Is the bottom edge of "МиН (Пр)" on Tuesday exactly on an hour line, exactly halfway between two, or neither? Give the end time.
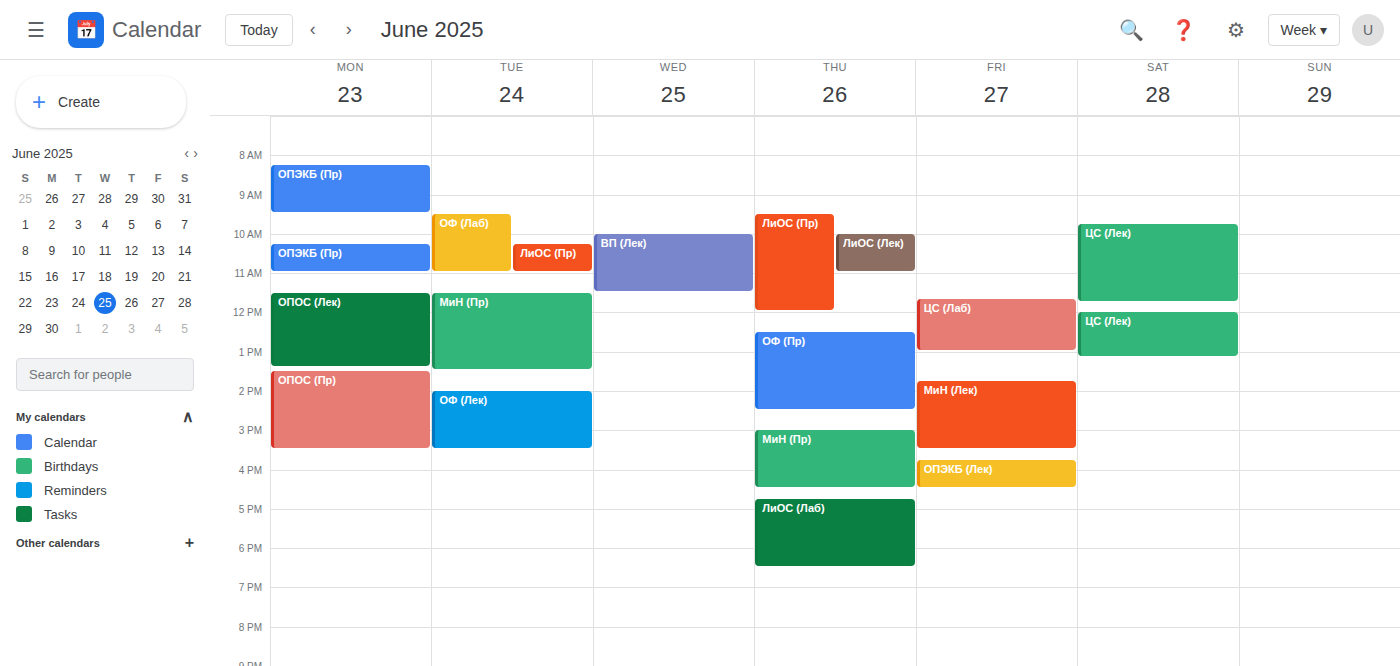
1:30 PM -- halfway between the 1 PM and 2 PM lines.